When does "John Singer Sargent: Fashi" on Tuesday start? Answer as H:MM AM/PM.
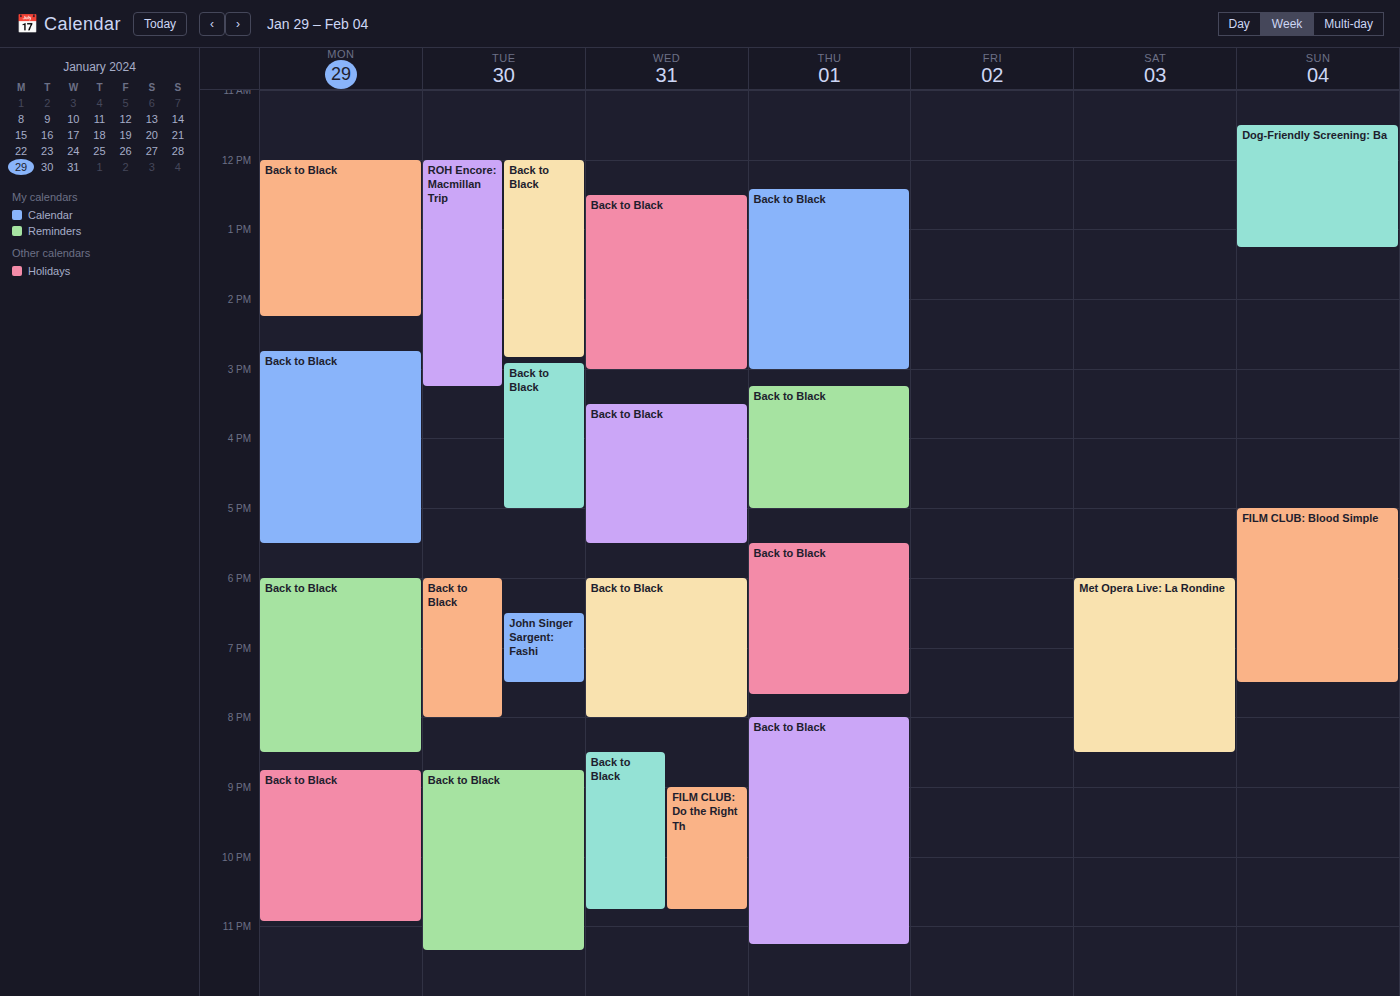
6:30 PM